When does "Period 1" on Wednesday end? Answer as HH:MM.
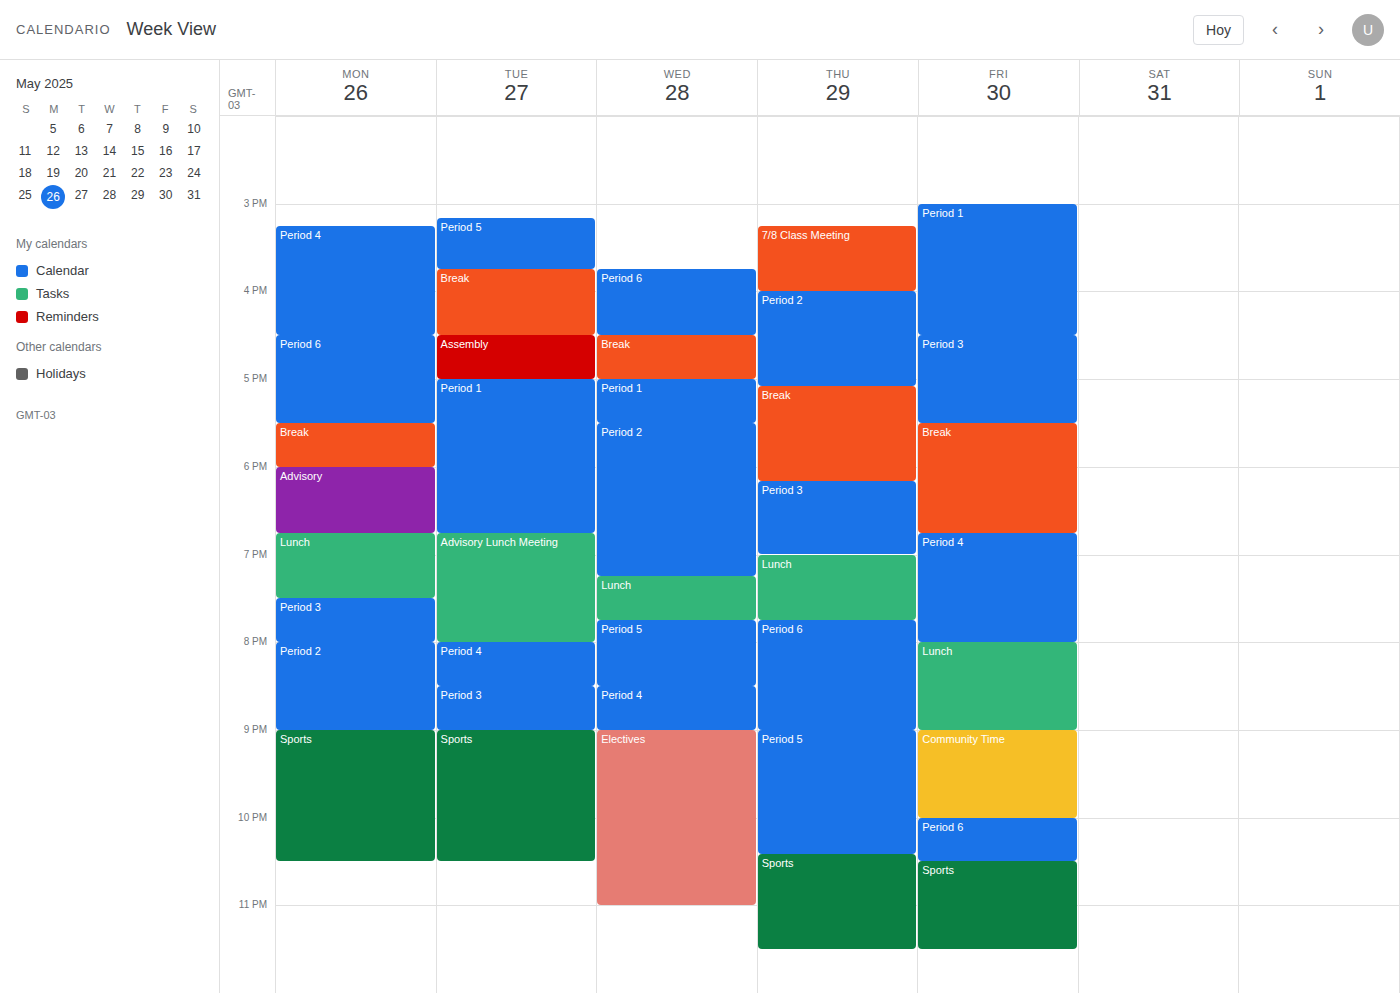
17:30